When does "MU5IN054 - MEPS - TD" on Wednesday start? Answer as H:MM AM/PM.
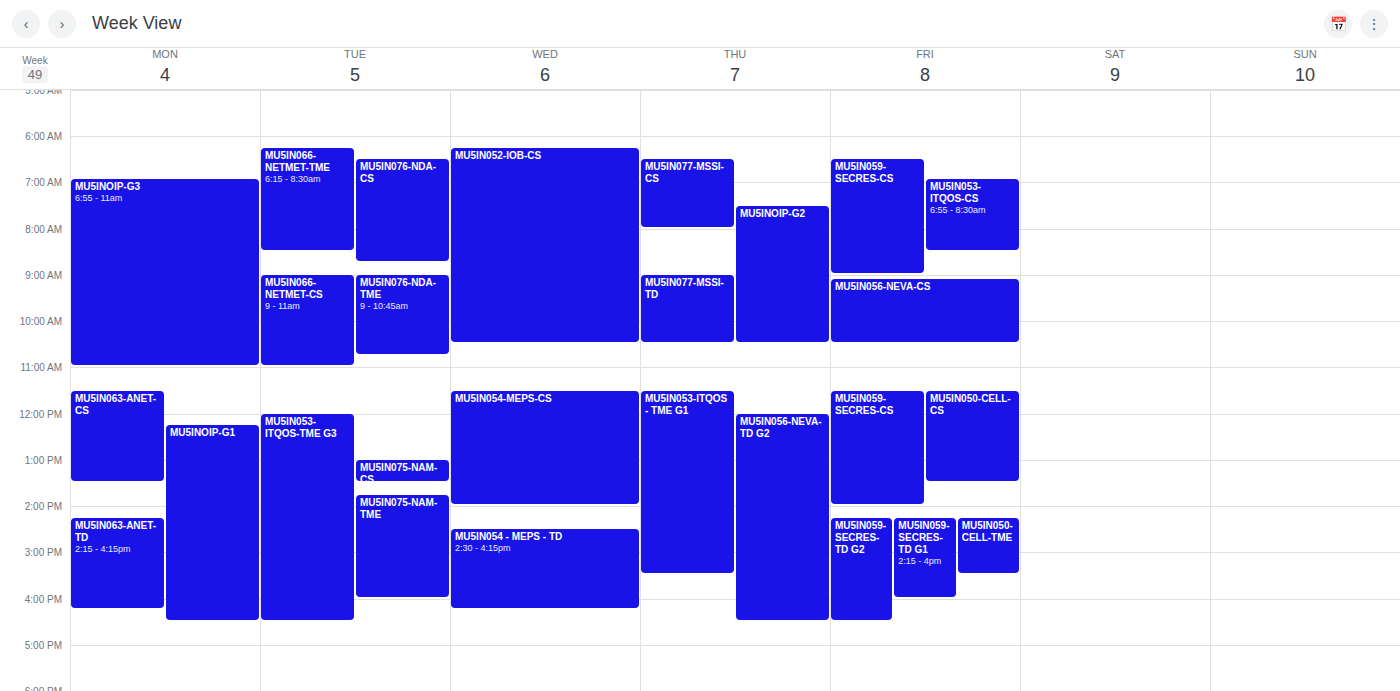
2:30 PM